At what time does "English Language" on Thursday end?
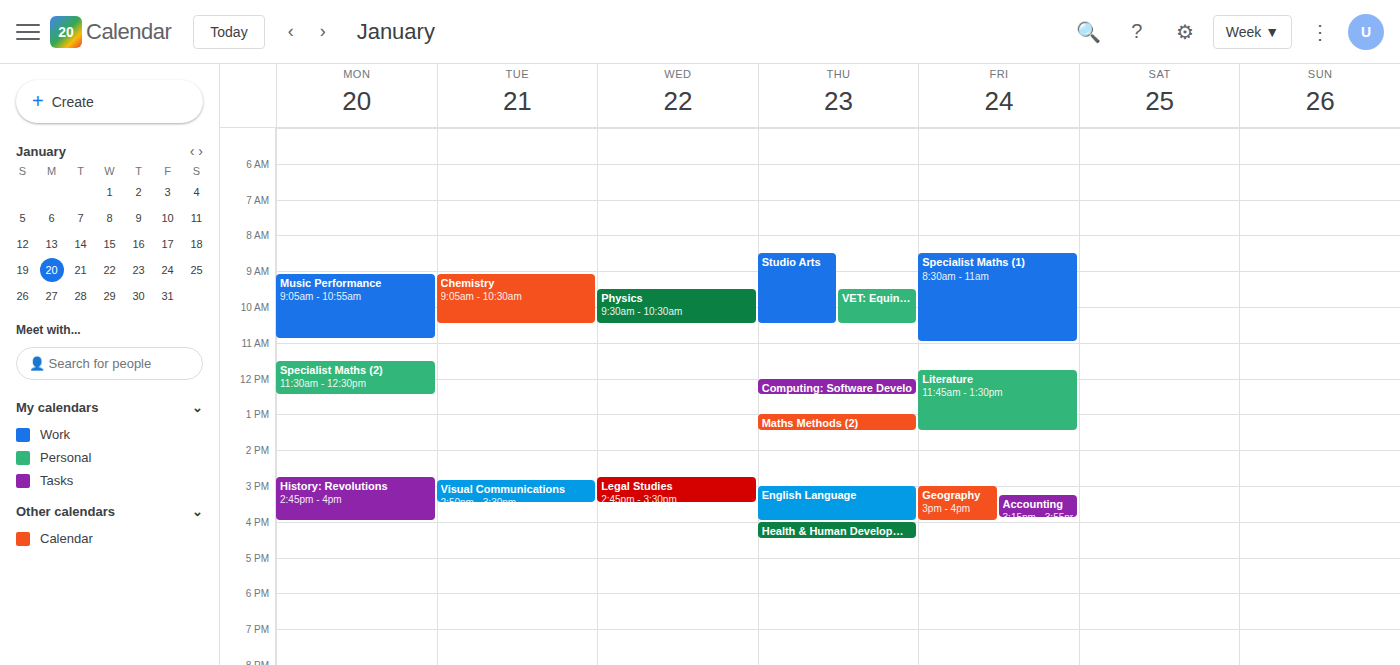
4:00 PM